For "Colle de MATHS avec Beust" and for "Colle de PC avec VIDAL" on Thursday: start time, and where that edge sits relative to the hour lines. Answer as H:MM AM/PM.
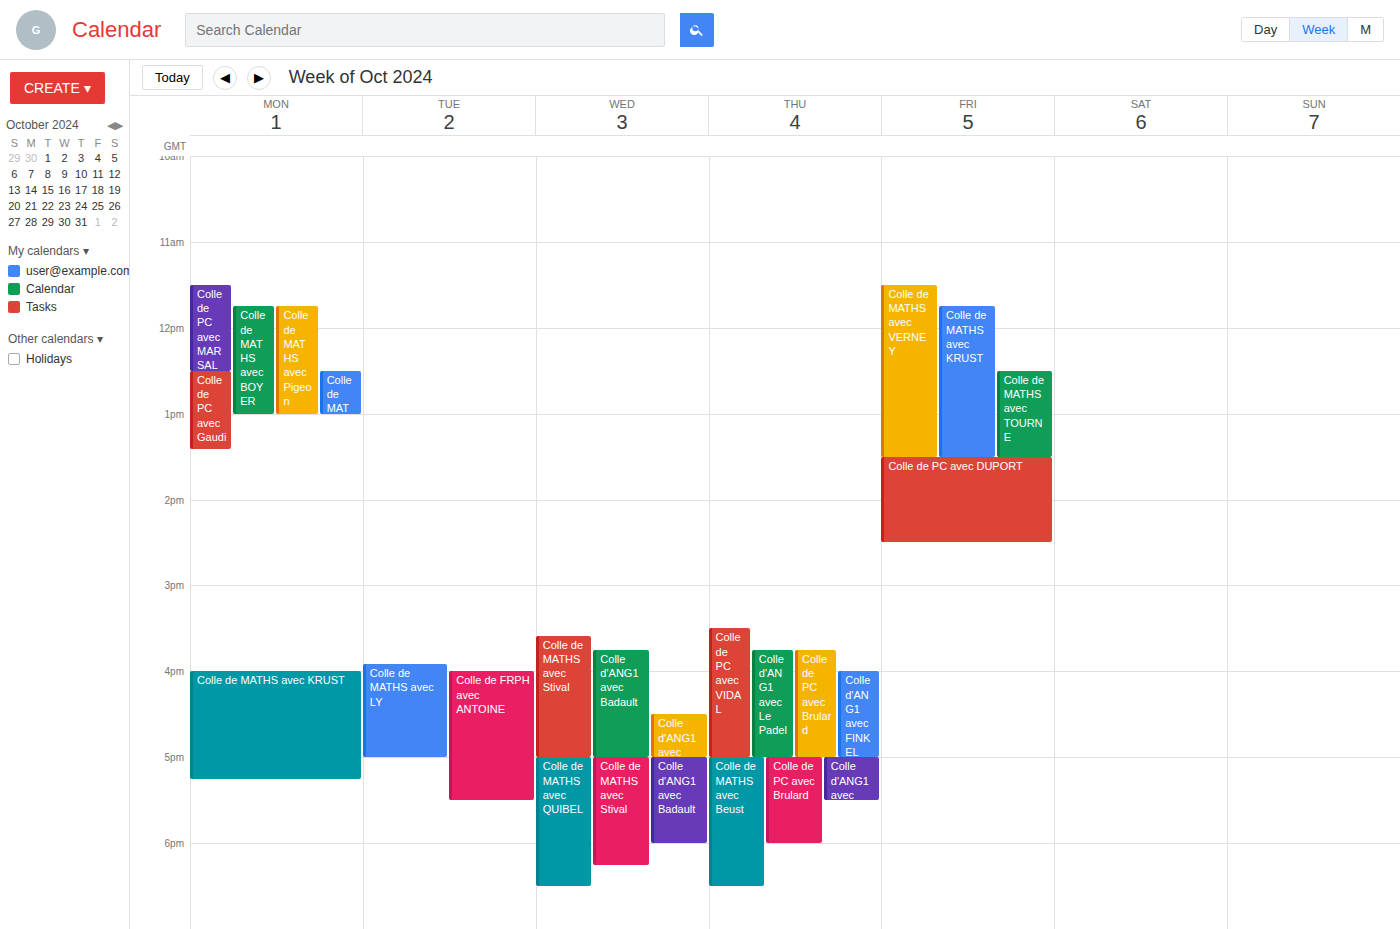
"Colle de MATHS avec Beust": 5:00 PM, exactly on the 5 PM line. "Colle de PC avec VIDAL": 3:30 PM, halfway between the 3 PM and 4 PM lines.